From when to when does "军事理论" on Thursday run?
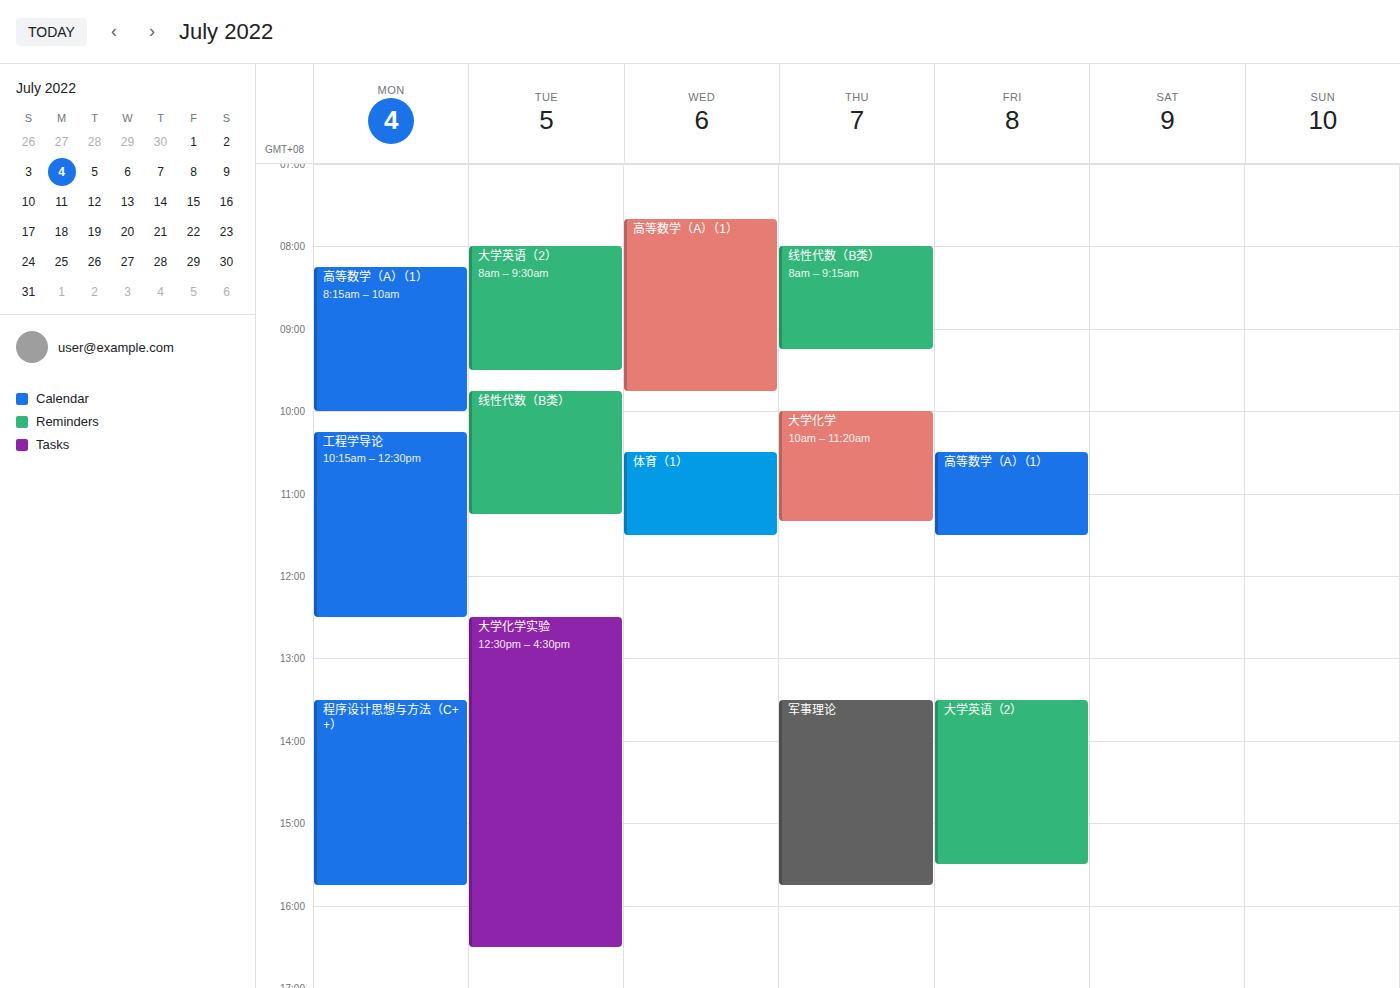
1:30 PM to 3:45 PM